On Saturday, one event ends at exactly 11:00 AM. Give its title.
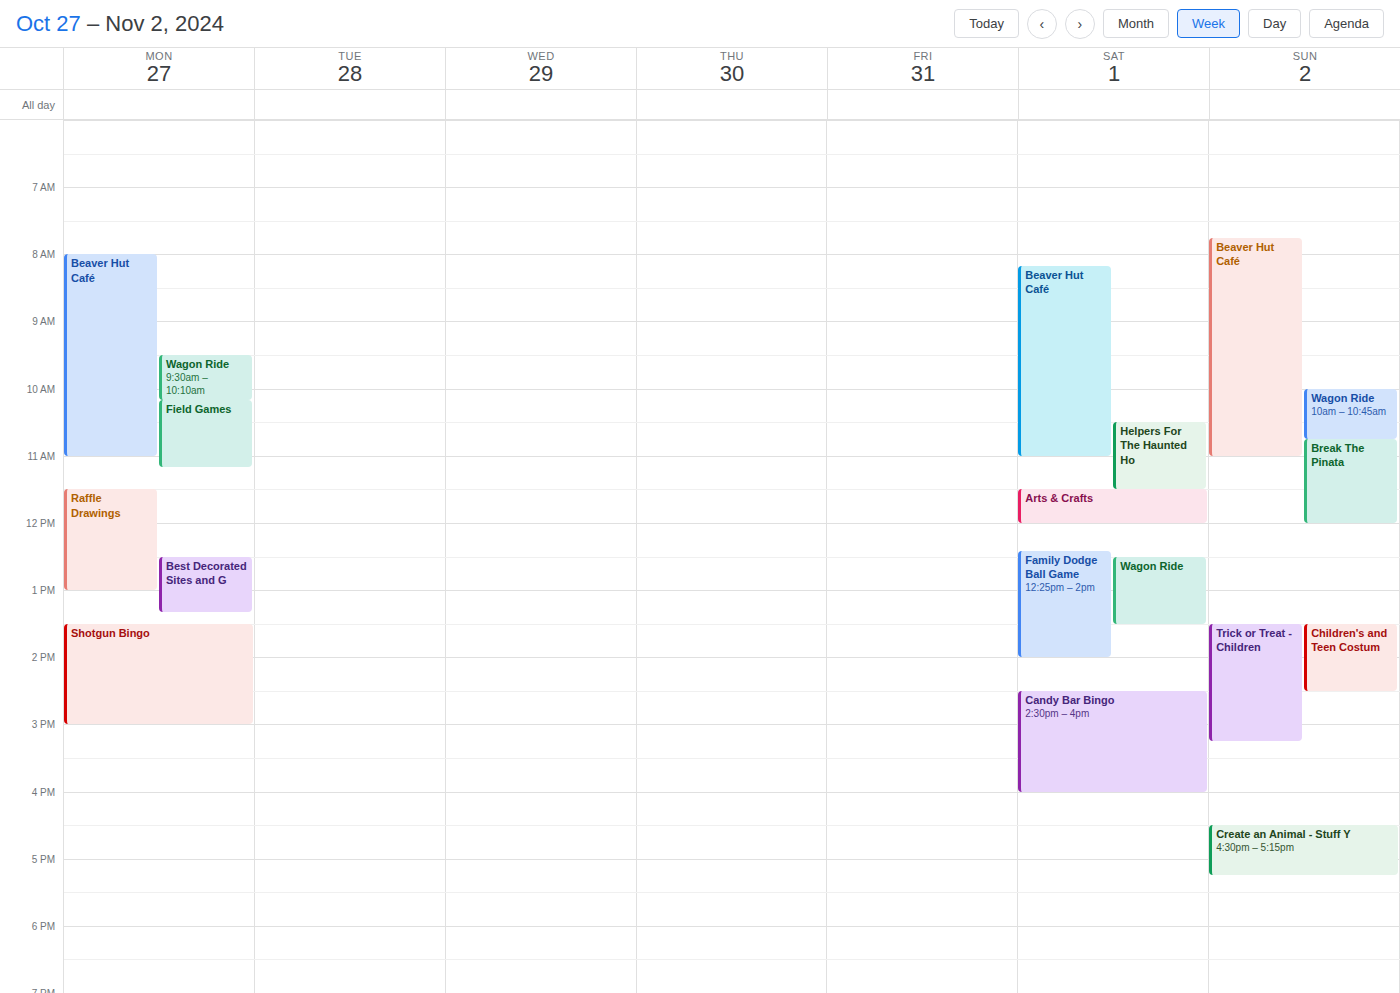
"Beaver Hut Café"